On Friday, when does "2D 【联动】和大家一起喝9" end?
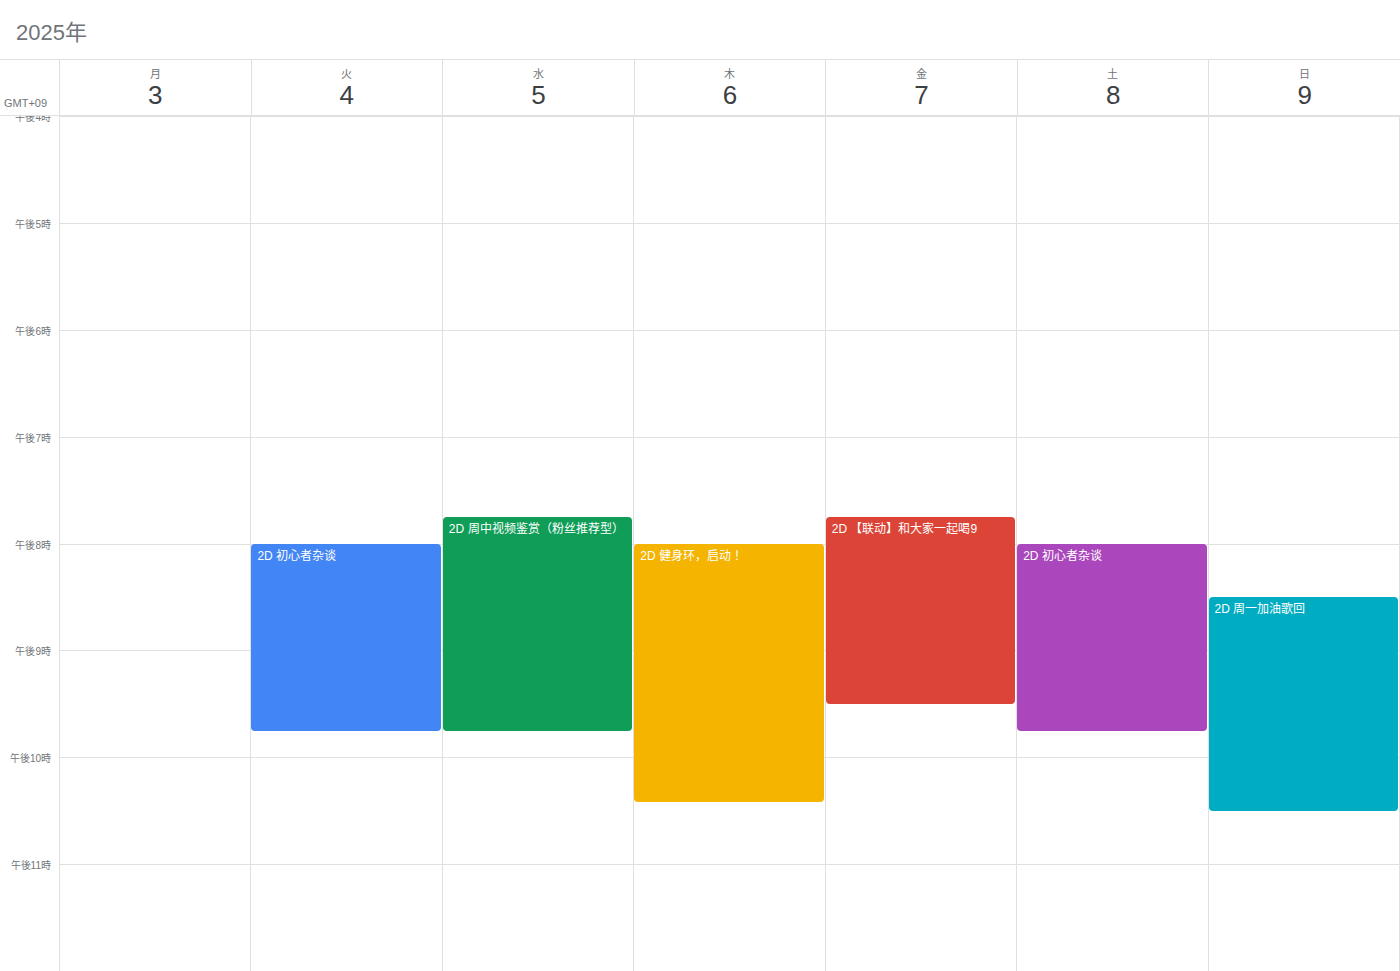
9:30 PM